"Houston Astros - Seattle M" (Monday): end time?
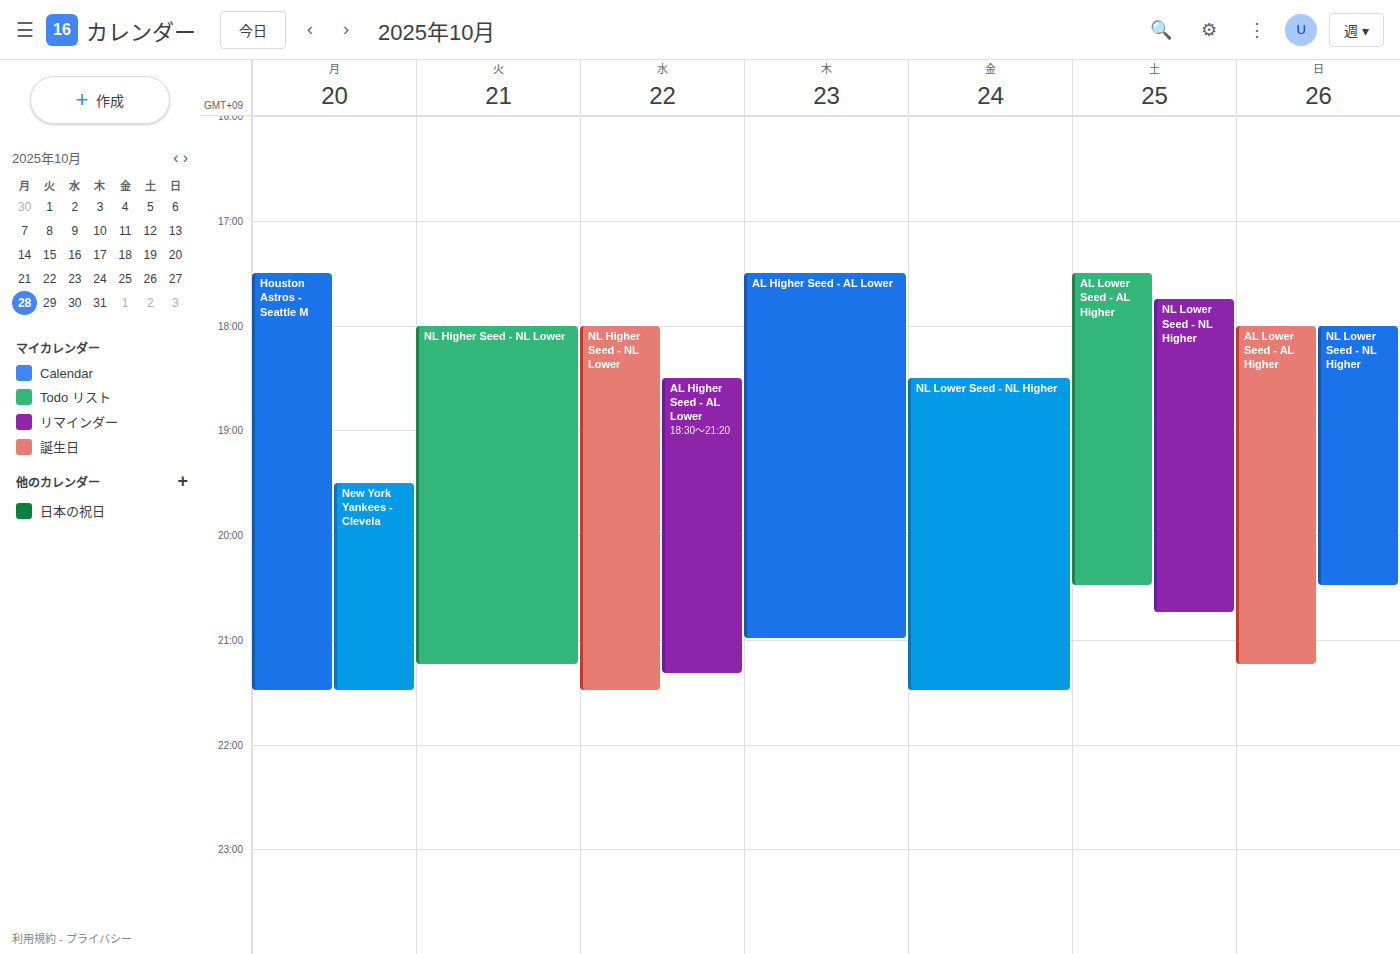
9:30 PM